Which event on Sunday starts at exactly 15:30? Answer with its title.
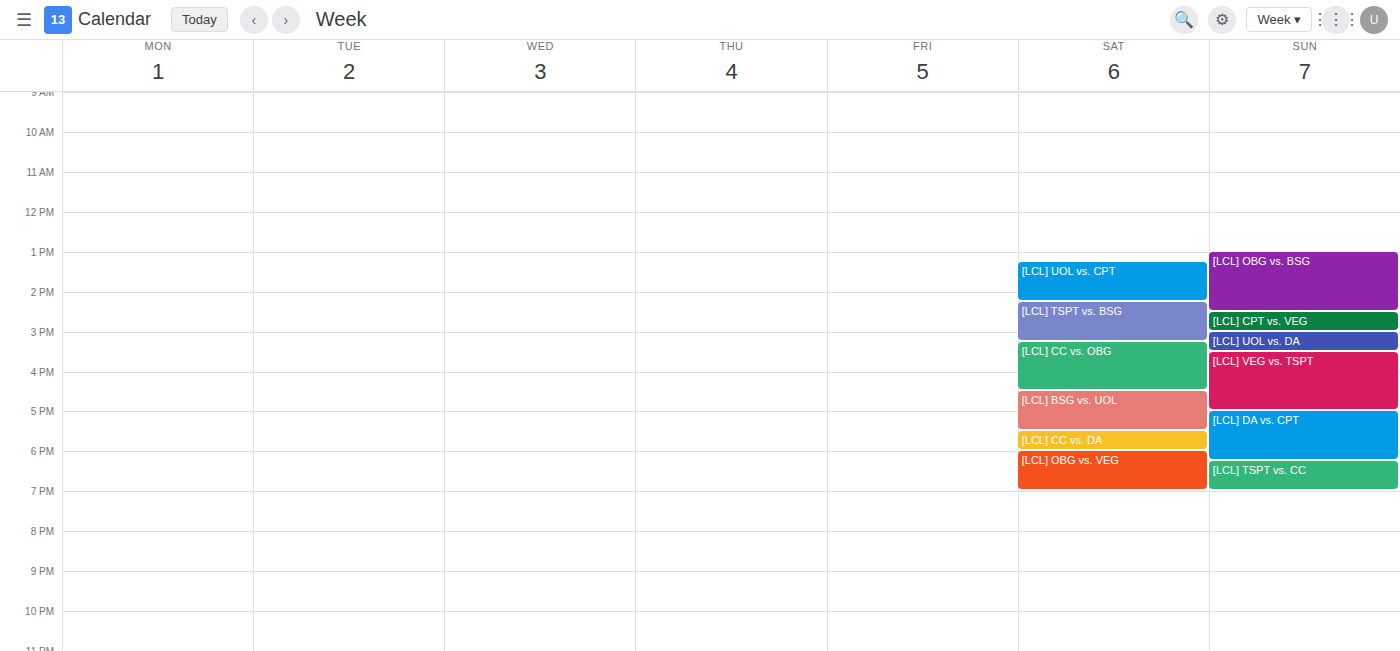
"[LCL] VEG vs. TSPT"